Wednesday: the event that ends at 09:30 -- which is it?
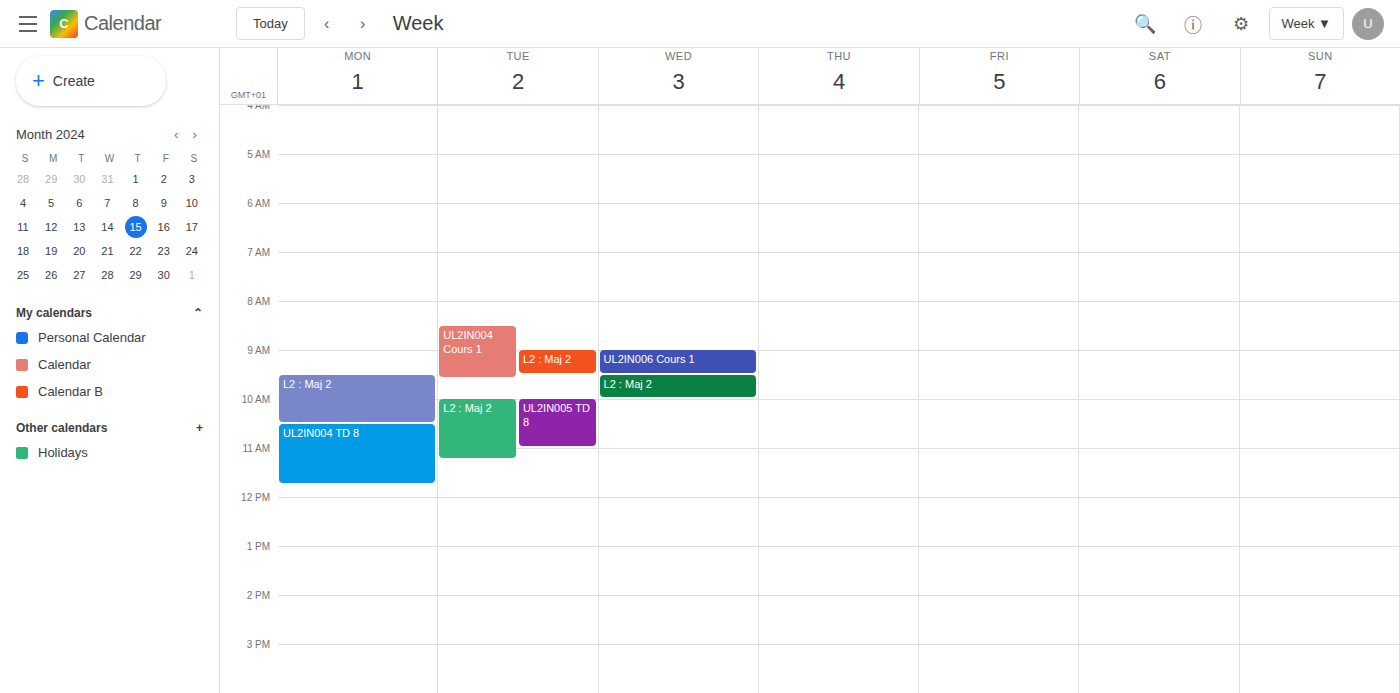
"UL2IN006 Cours 1"